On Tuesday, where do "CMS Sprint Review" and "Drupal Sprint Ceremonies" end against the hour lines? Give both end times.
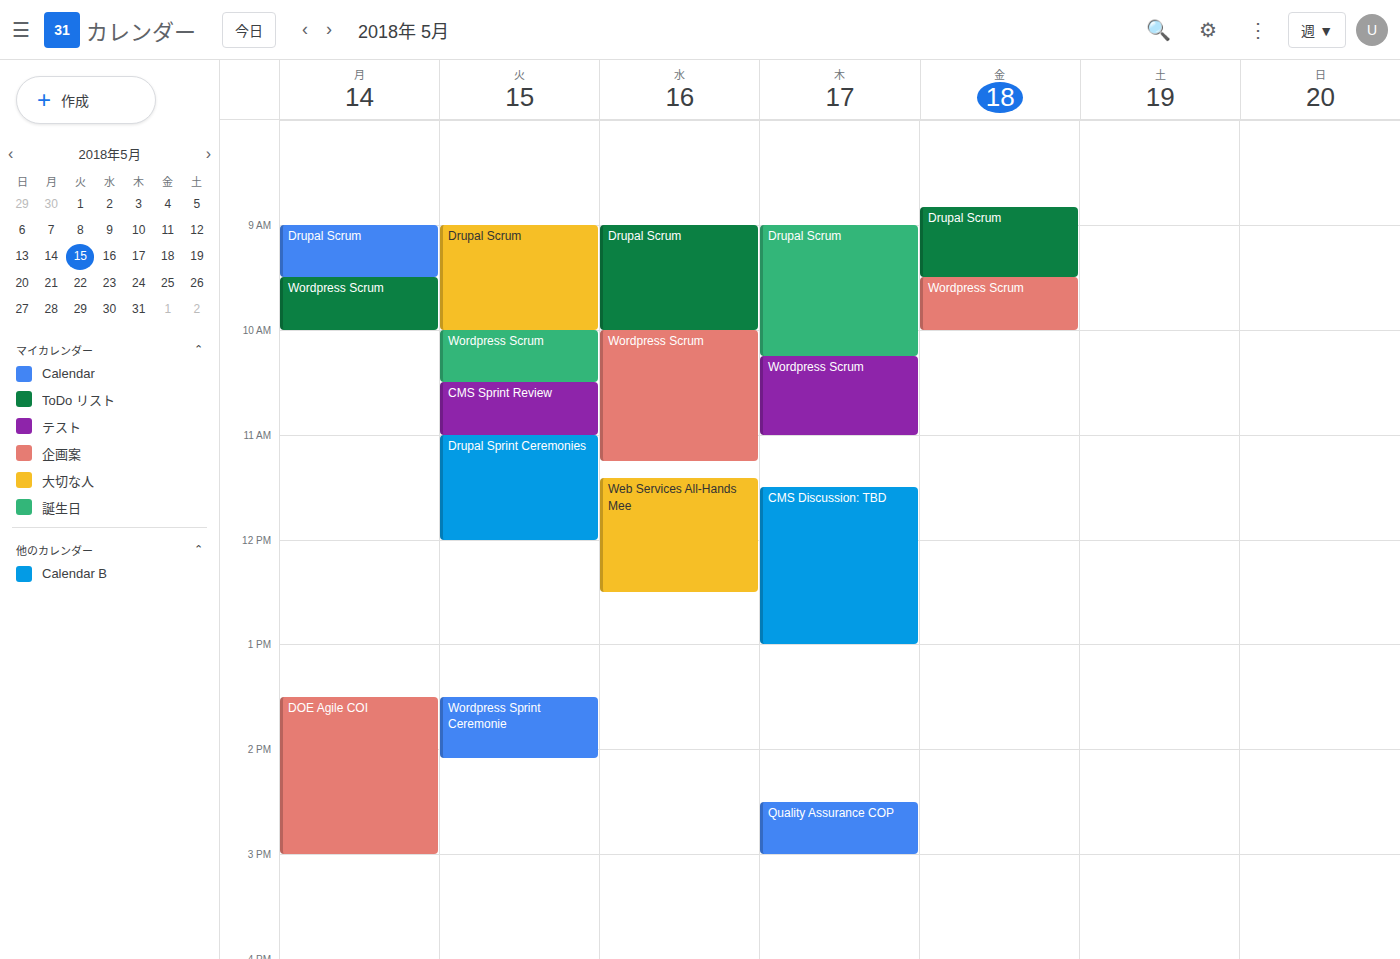
"CMS Sprint Review": 11:00 AM, exactly on the 11 AM line. "Drupal Sprint Ceremonies": 12:00 PM, exactly on the 12 PM line.